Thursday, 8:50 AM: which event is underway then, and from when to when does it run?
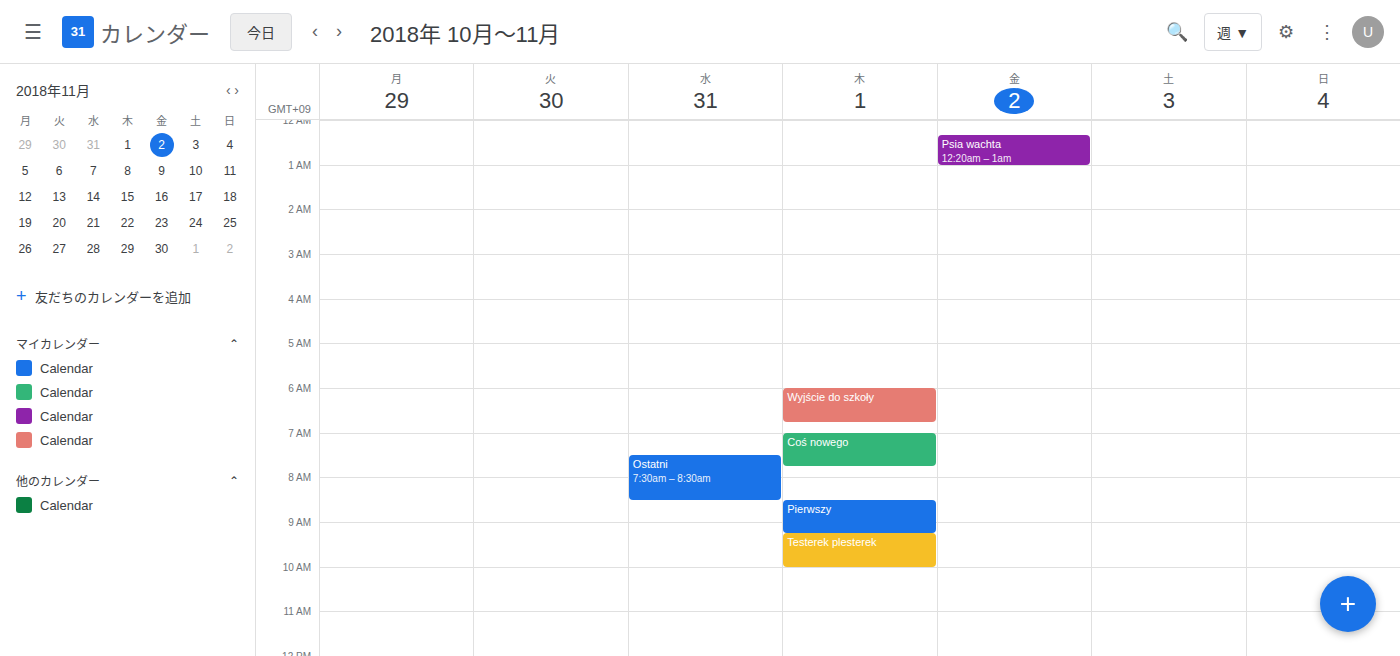
"Pierwszy", 8:30 AM to 9:15 AM